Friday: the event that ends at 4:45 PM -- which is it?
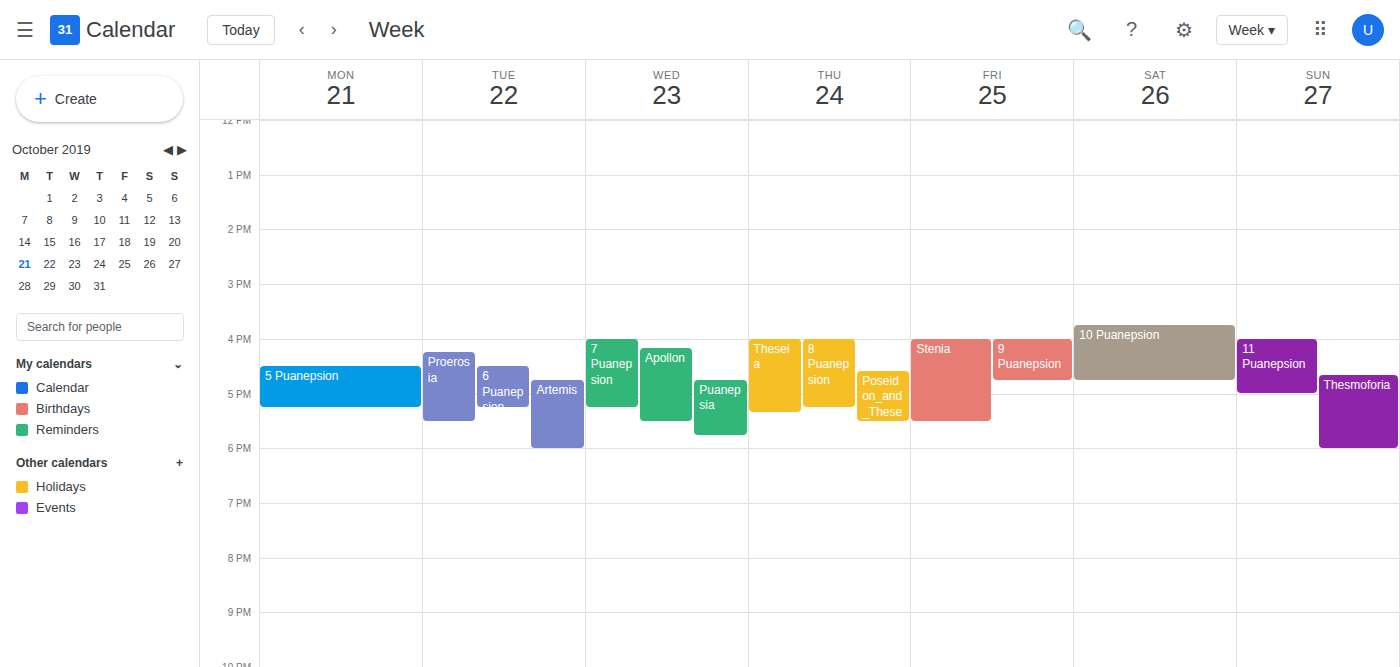
"9 Puanepsion"